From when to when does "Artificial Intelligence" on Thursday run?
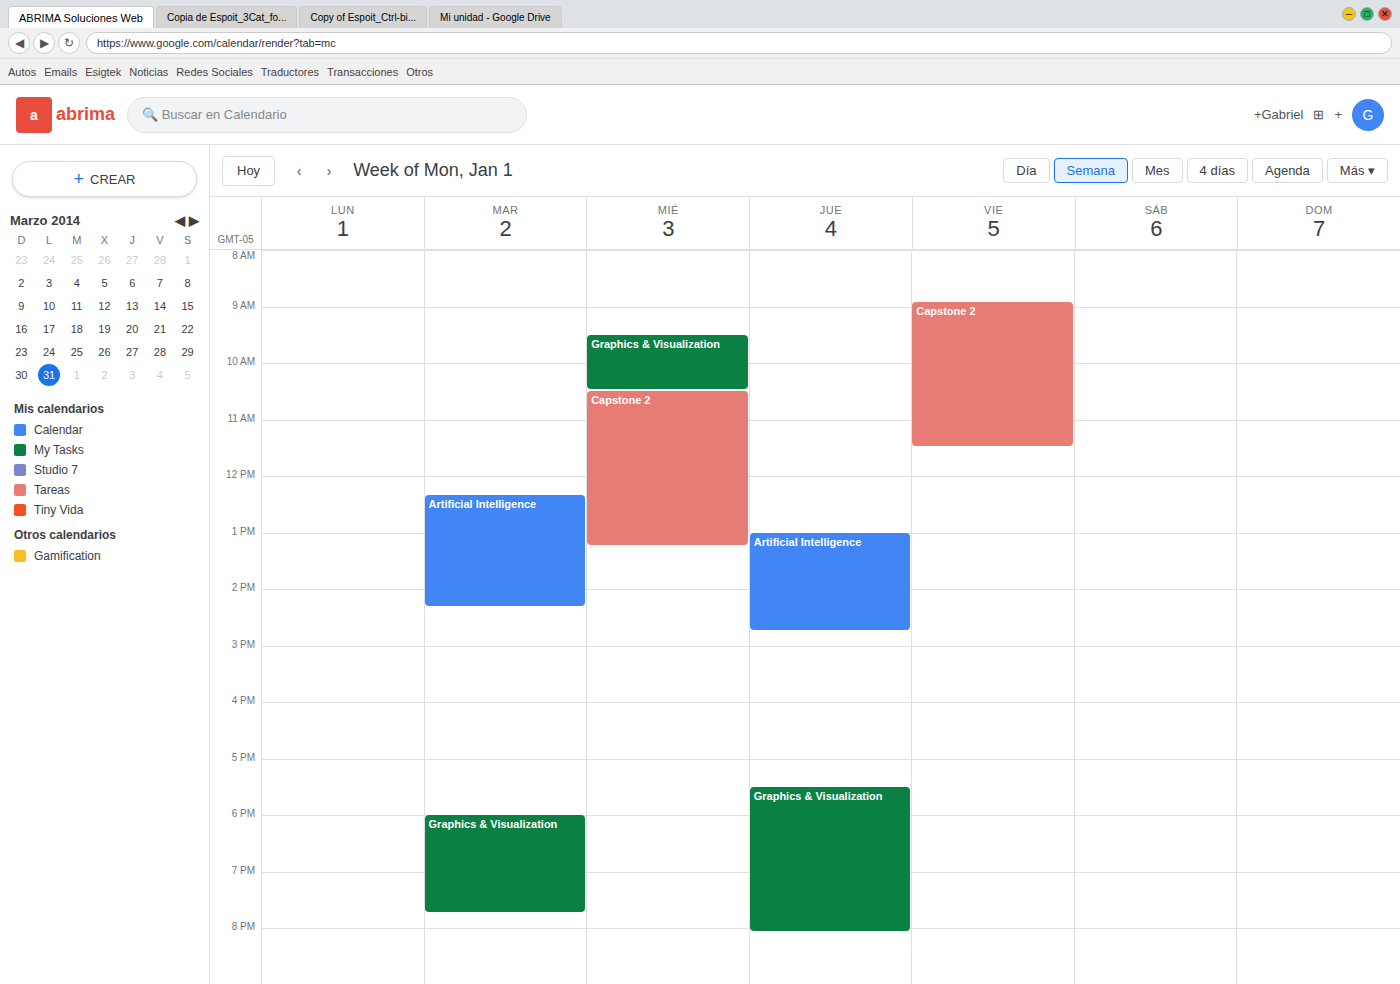
1:00 PM to 2:45 PM